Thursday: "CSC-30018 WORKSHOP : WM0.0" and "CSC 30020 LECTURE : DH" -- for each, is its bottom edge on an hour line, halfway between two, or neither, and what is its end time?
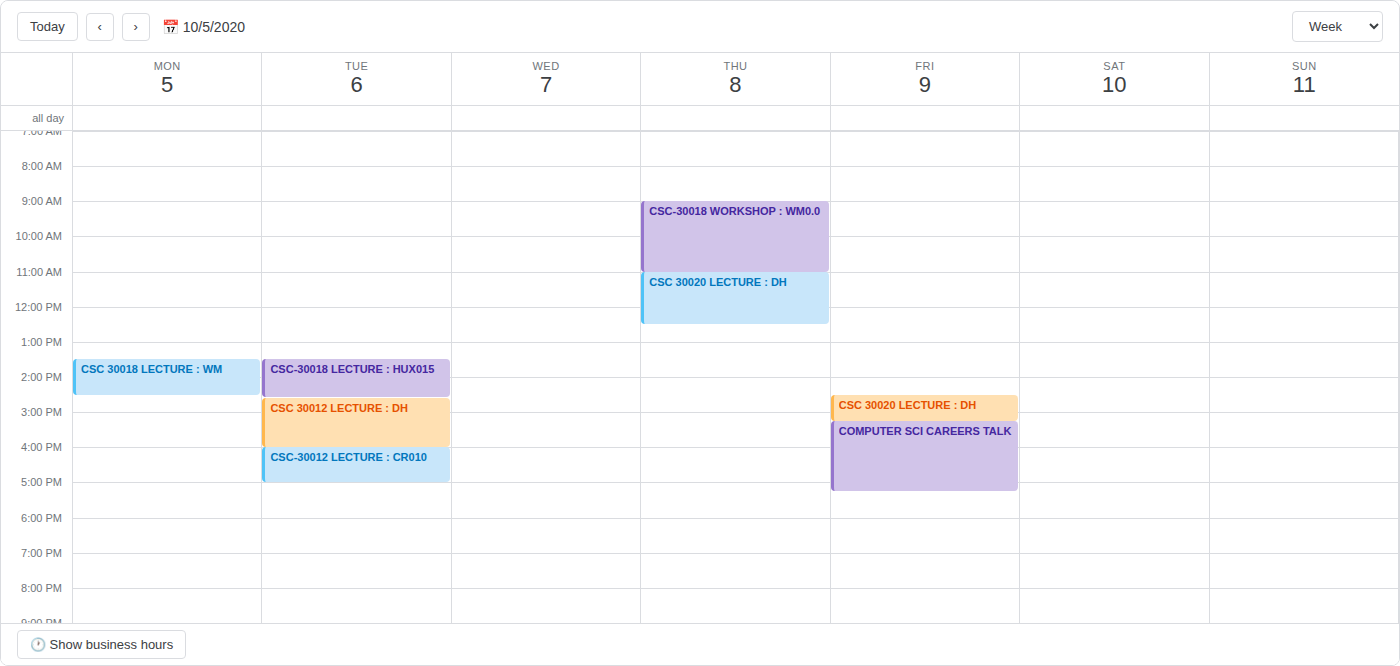
"CSC-30018 WORKSHOP : WM0.0": 11:00 AM, exactly on the 11 AM line. "CSC 30020 LECTURE : DH": 12:30 PM, halfway between the 12 PM and 1 PM lines.